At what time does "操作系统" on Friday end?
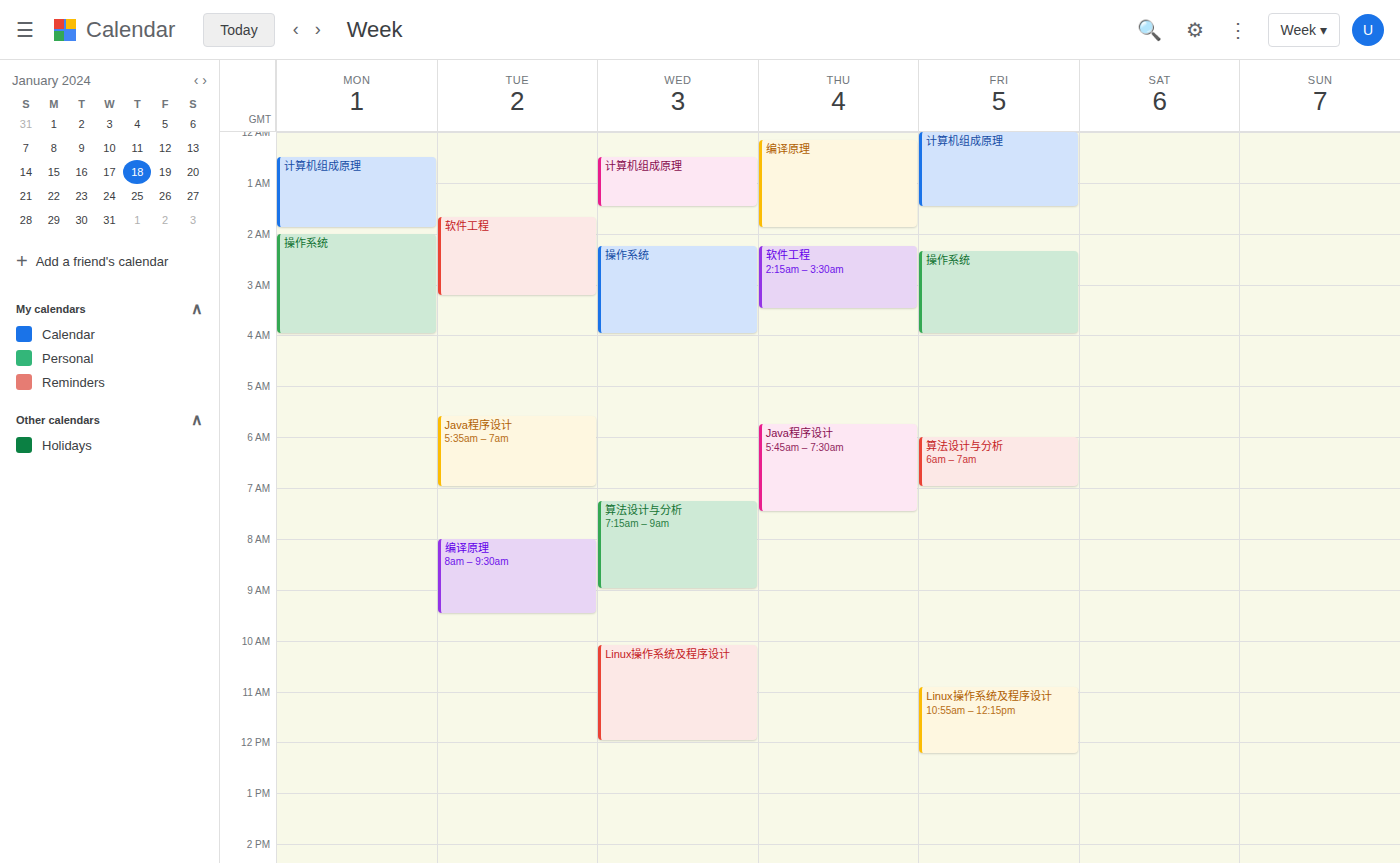
4:00 AM